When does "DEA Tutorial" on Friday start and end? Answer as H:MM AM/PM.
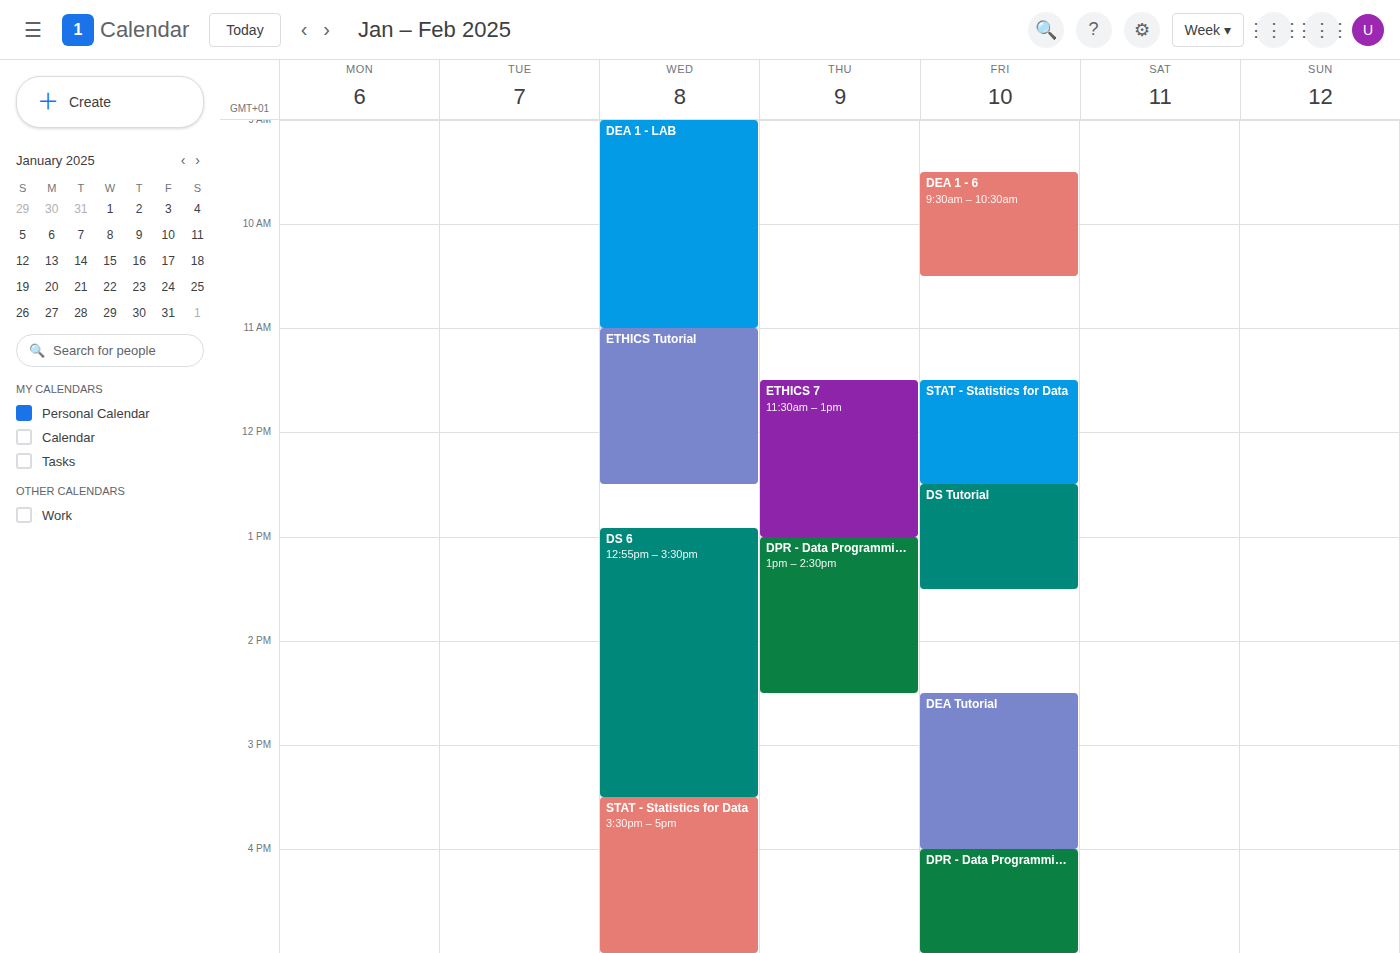
2:30 PM to 4:00 PM